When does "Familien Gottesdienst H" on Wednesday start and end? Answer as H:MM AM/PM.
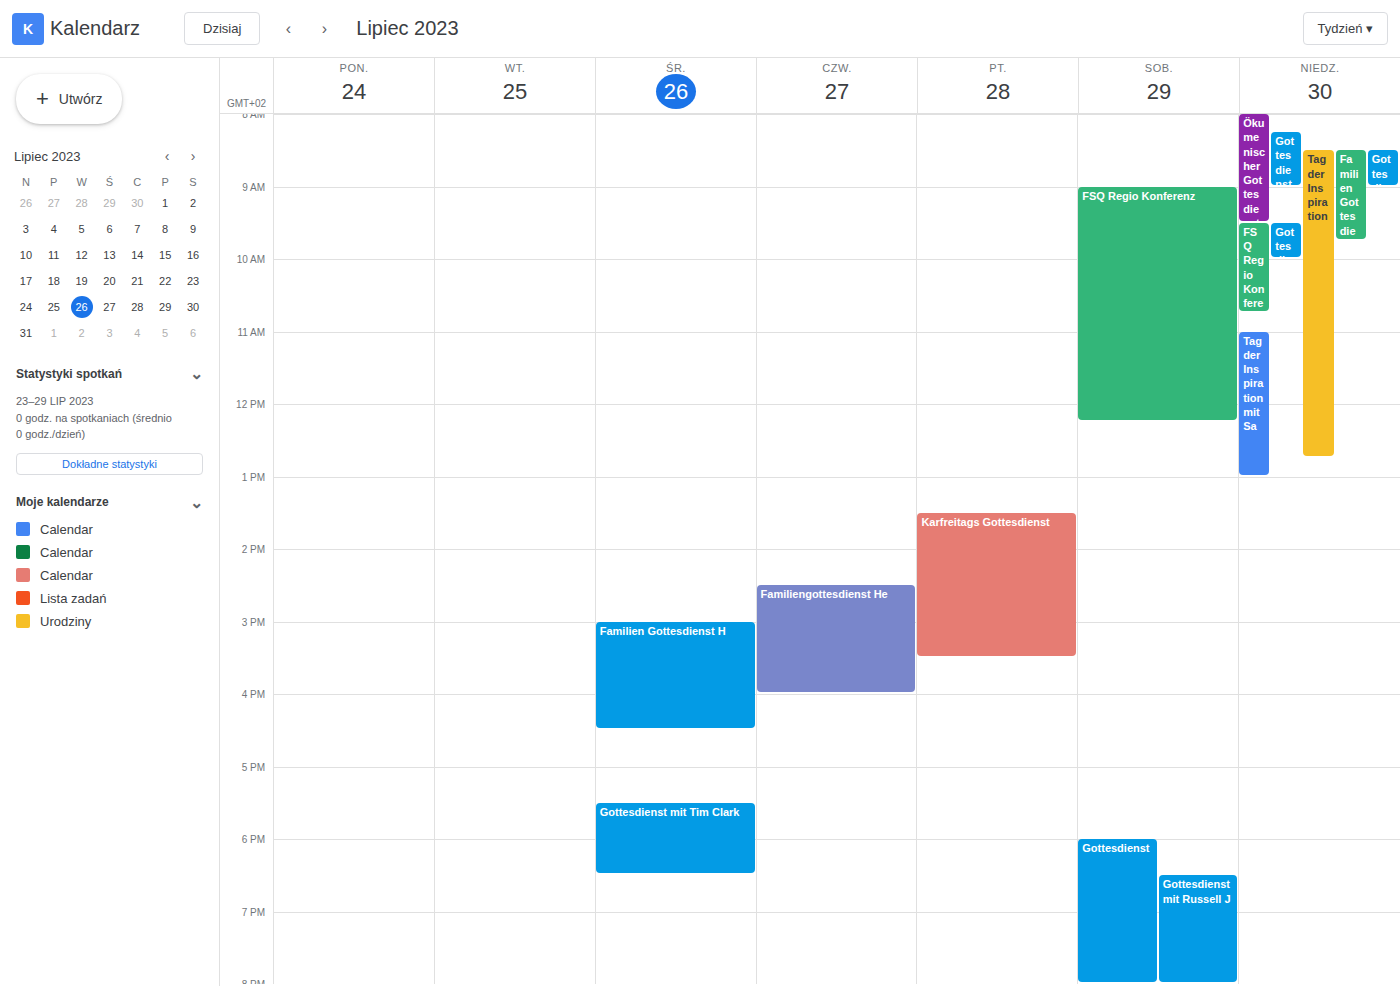
3:00 PM to 4:30 PM